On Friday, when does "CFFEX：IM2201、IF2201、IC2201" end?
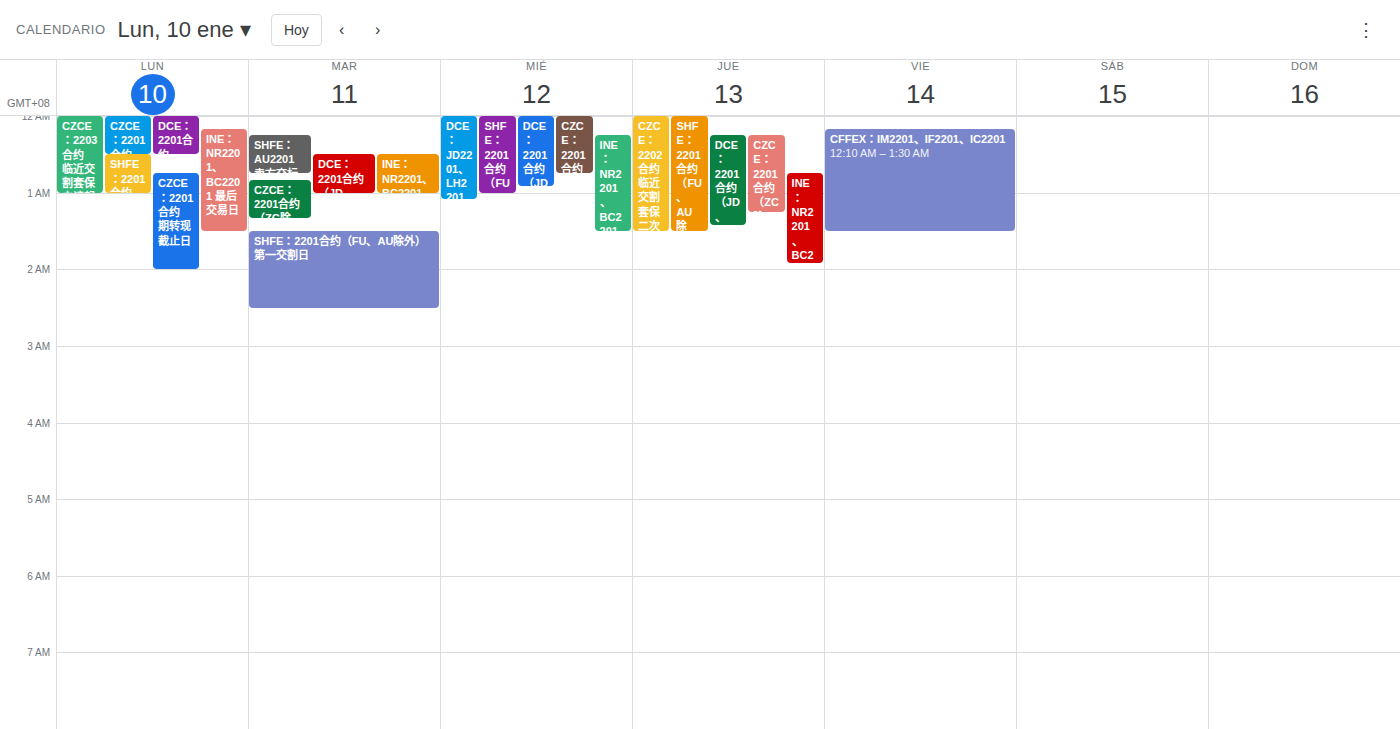
01:30